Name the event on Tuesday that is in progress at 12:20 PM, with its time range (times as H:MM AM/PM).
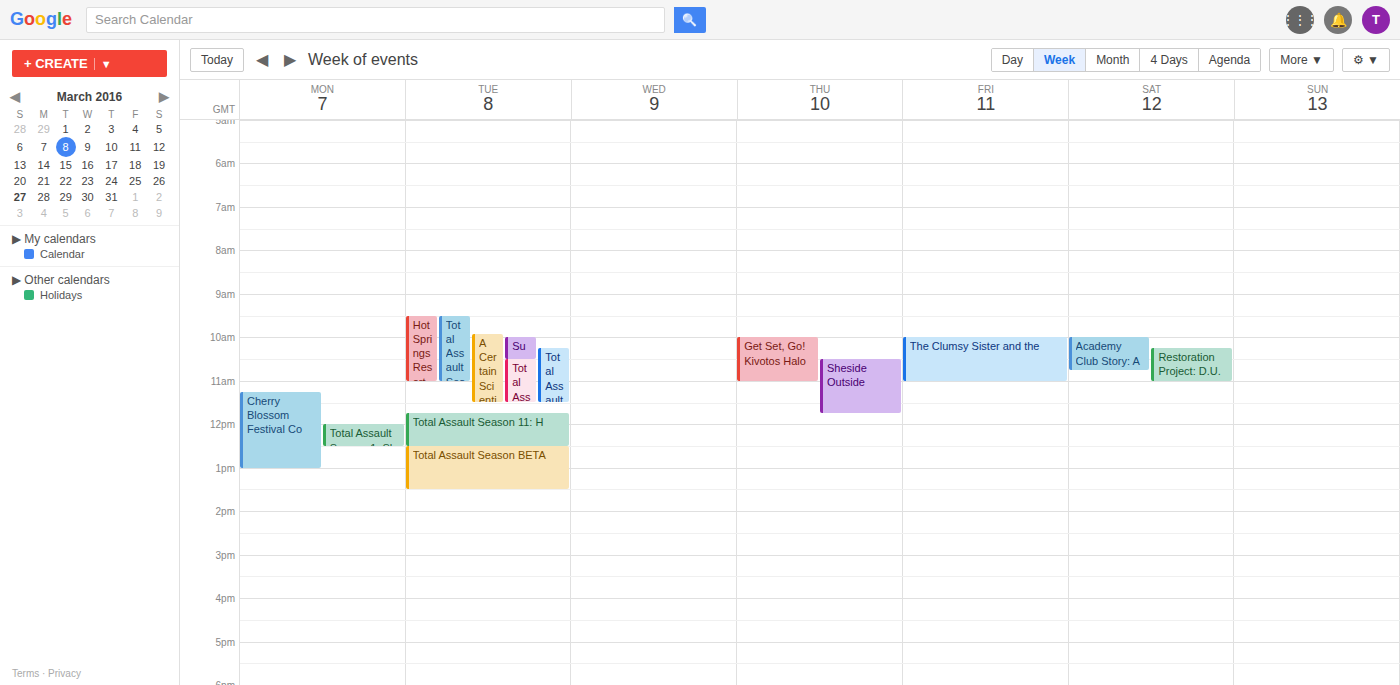
"Total Assault Season 11: H", 11:45 AM to 12:30 PM